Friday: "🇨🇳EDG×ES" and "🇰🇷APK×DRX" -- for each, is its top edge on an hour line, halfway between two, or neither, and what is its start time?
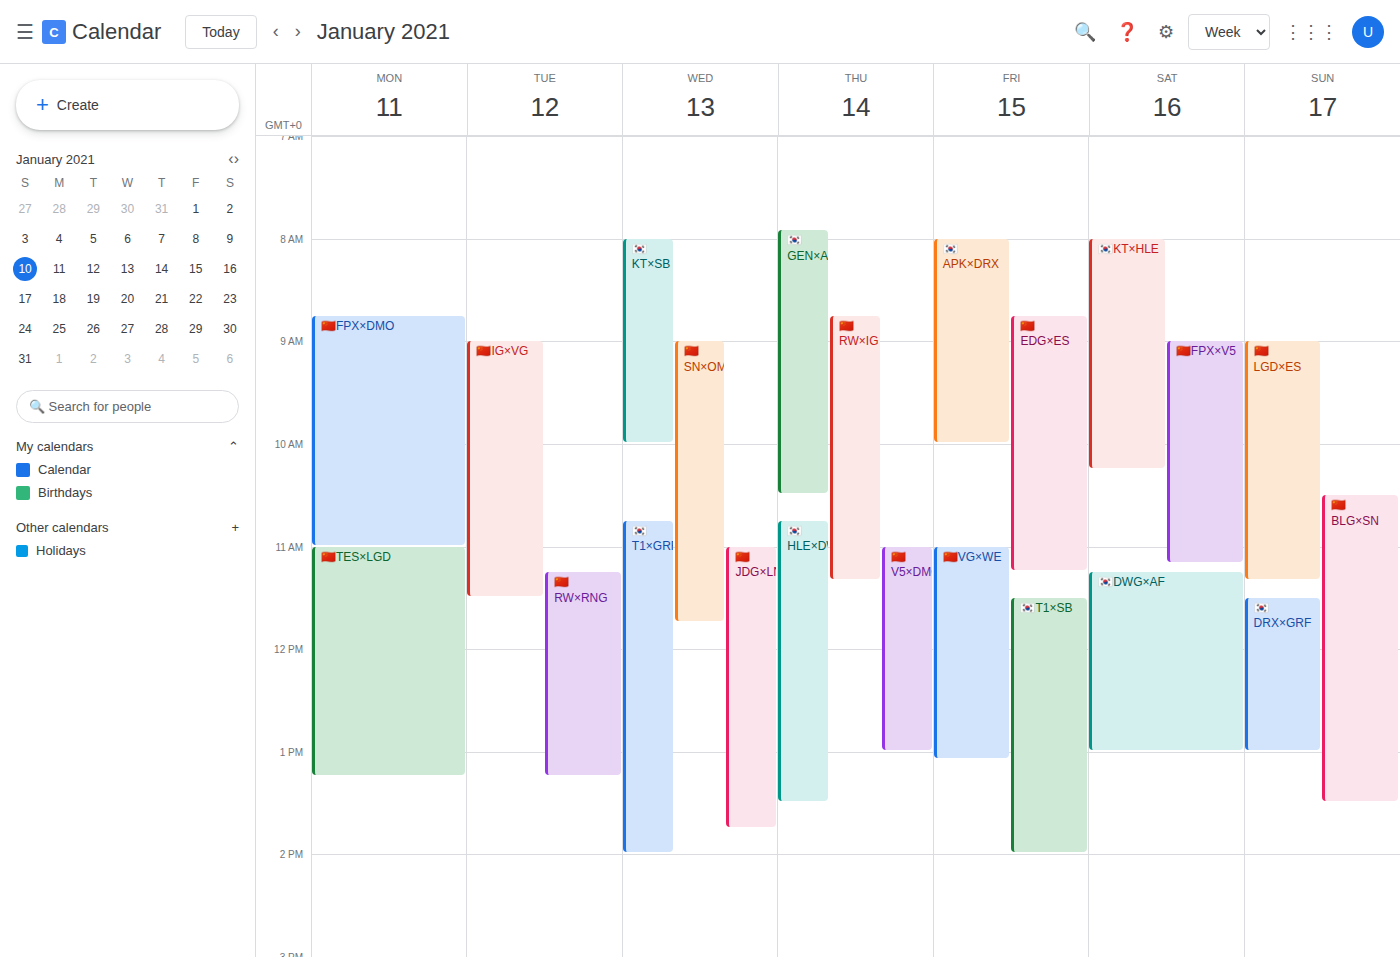
"🇨🇳EDG×ES": 8:45 AM, neither: three quarters of the way from the 8 AM line to the 9 AM line. "🇰🇷APK×DRX": 8:00 AM, exactly on the 8 AM line.